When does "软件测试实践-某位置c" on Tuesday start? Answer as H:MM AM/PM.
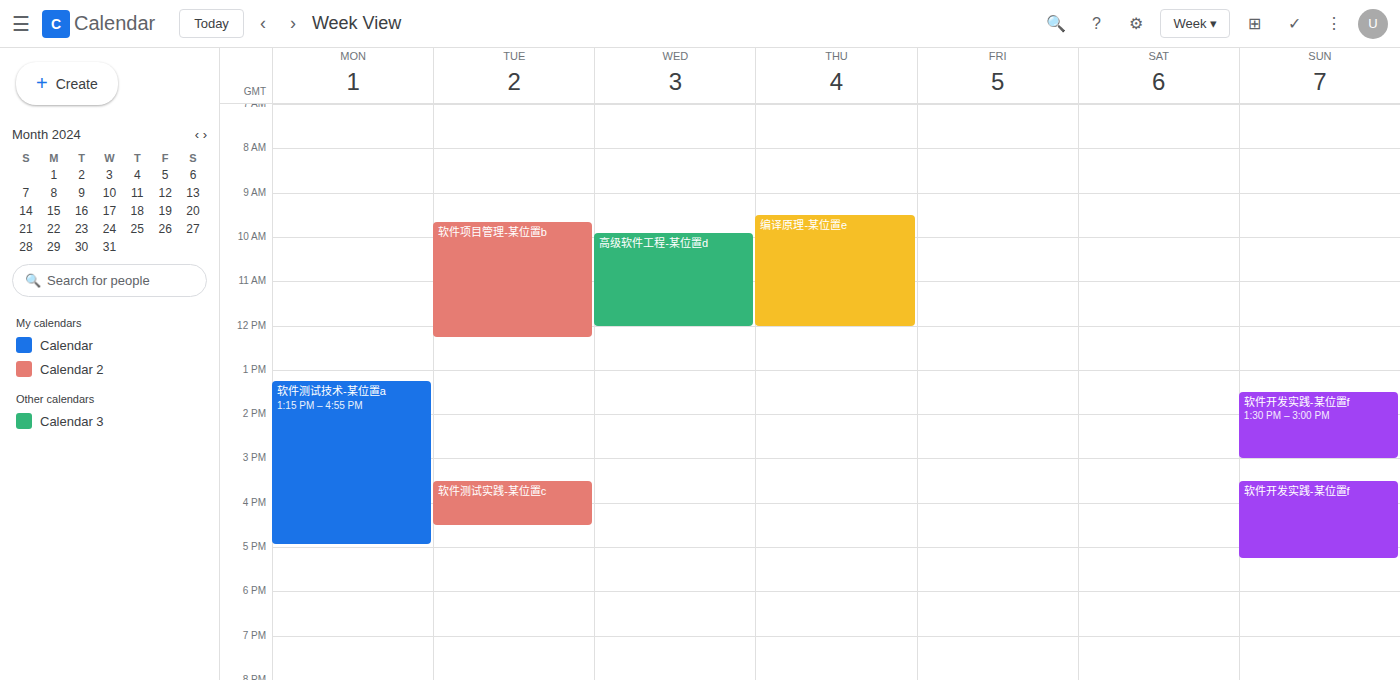
3:30 PM